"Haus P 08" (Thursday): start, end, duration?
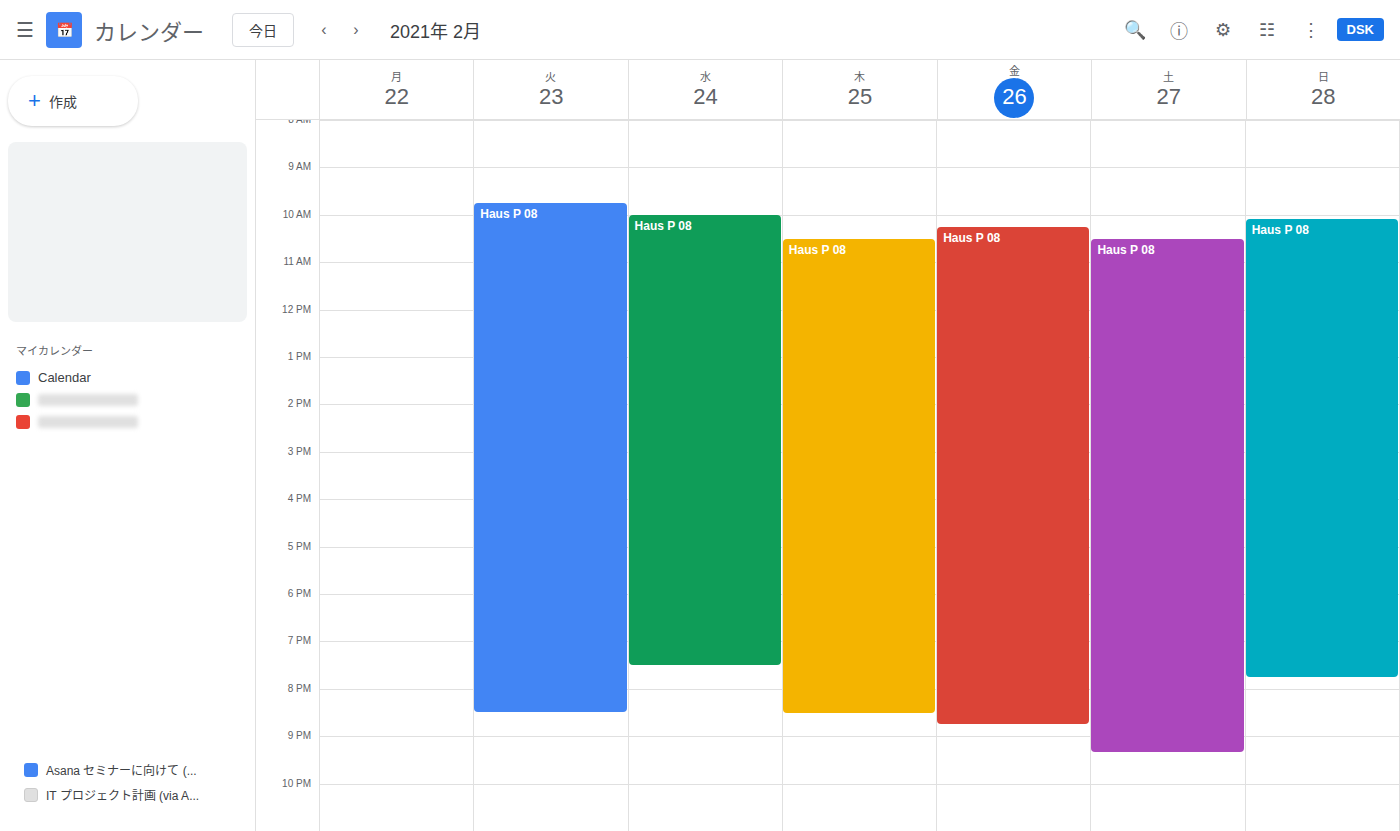
10:30 AM to 8:30 PM, 10 hours